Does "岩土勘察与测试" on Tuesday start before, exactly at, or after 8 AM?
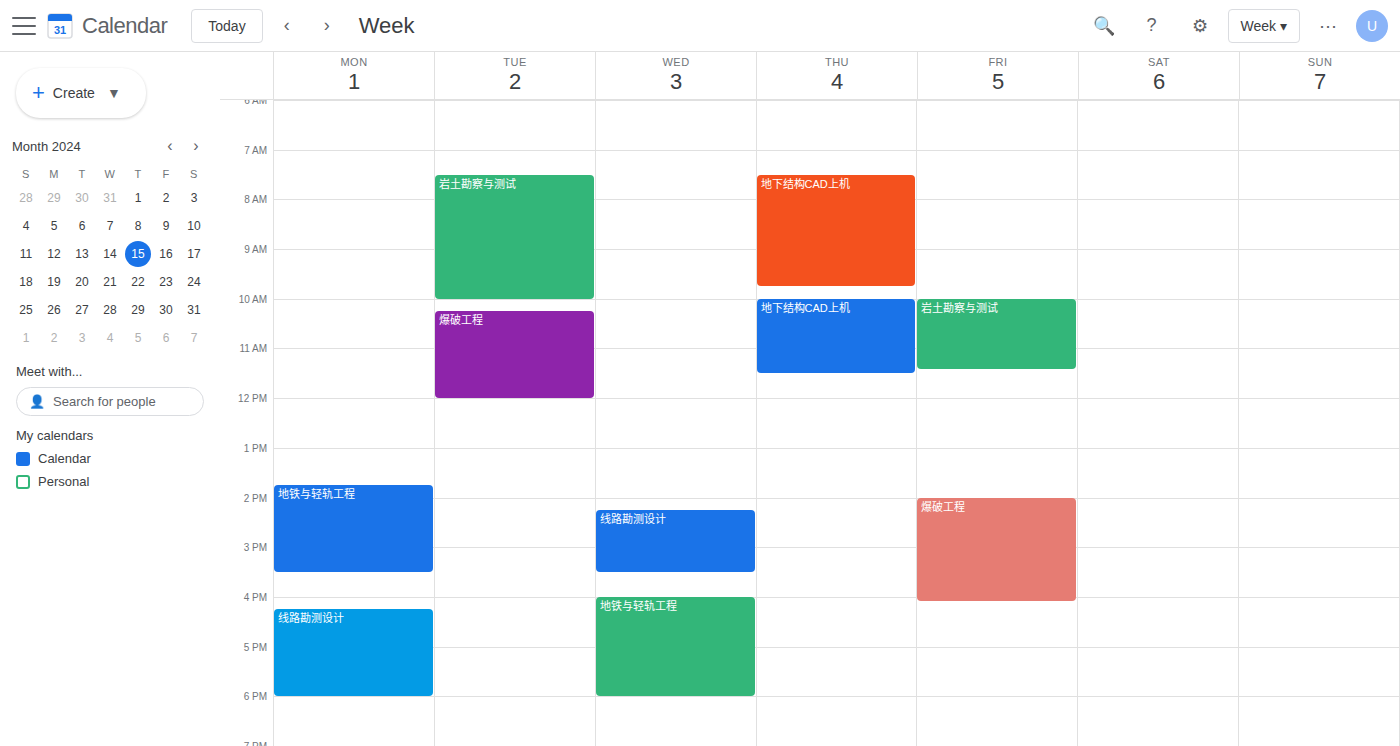
7:30 AM -- before 8 AM, 30 minutes above the 8 AM line.